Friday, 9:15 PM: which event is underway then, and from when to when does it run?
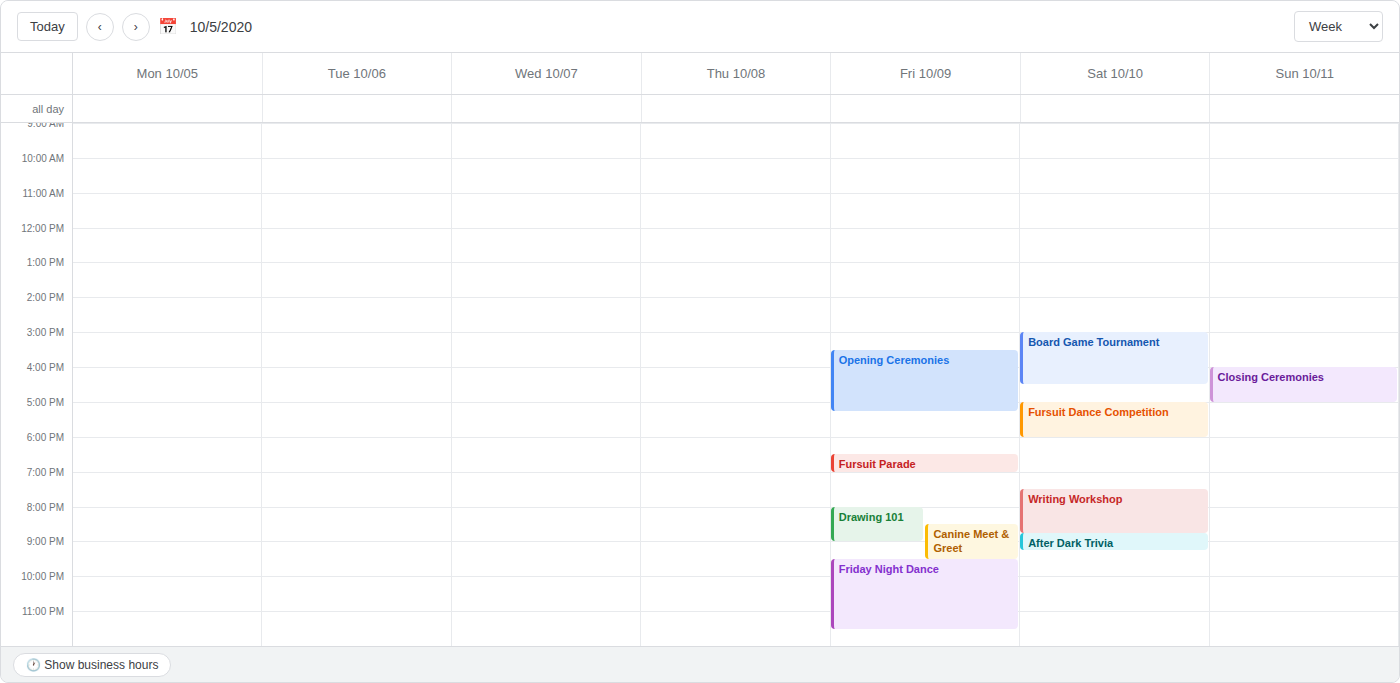
"Canine Meet & Greet", 8:30 PM to 9:30 PM